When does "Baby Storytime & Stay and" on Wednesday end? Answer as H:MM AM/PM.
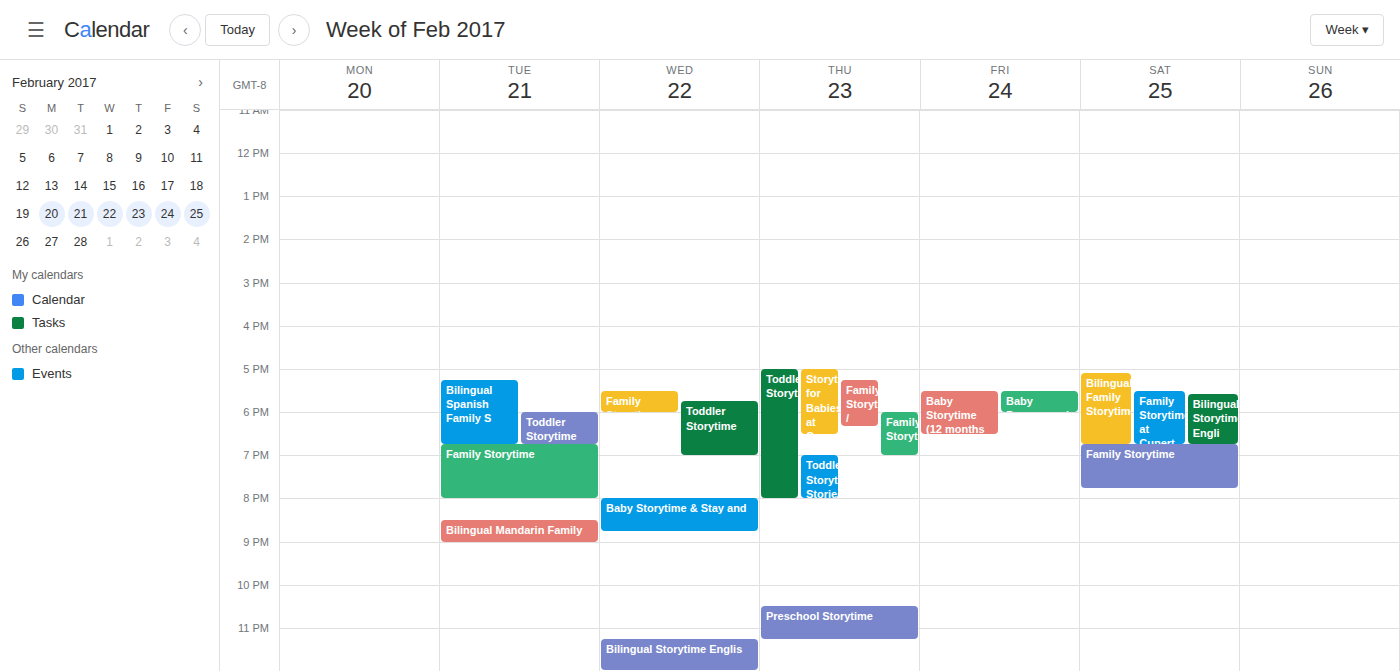
8:45 PM